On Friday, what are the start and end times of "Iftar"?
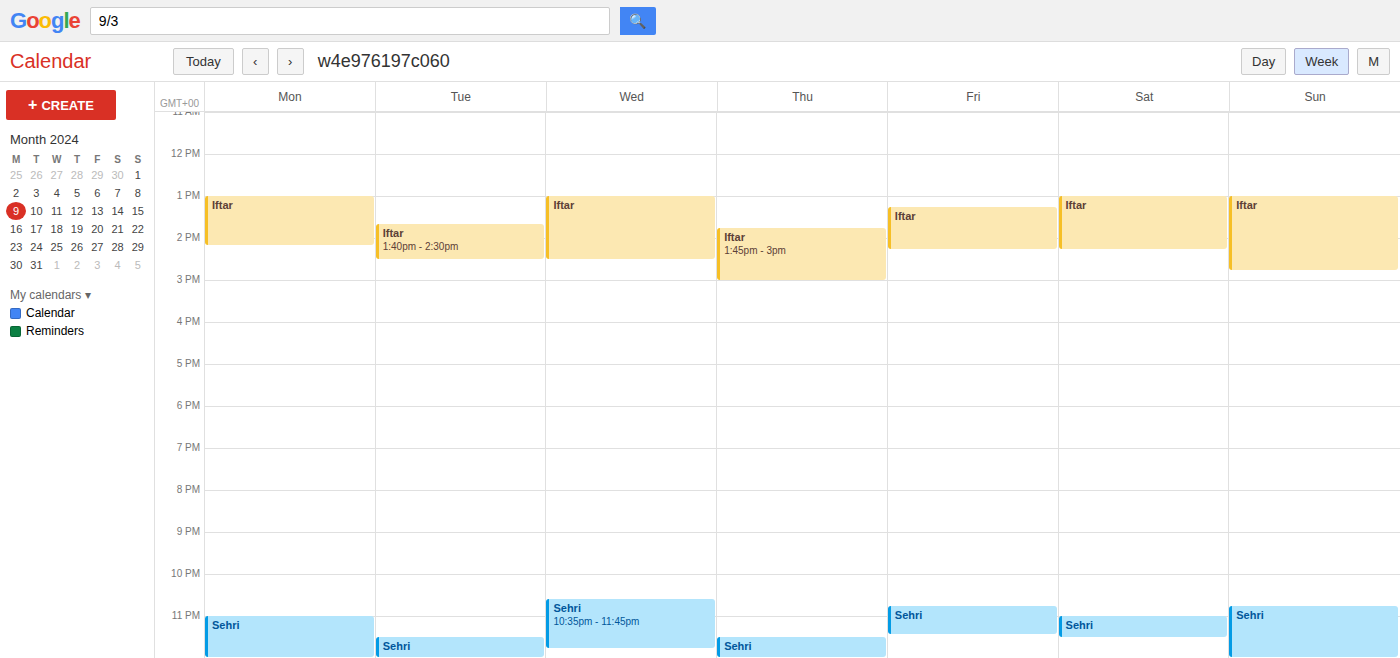
1:15 PM to 2:15 PM